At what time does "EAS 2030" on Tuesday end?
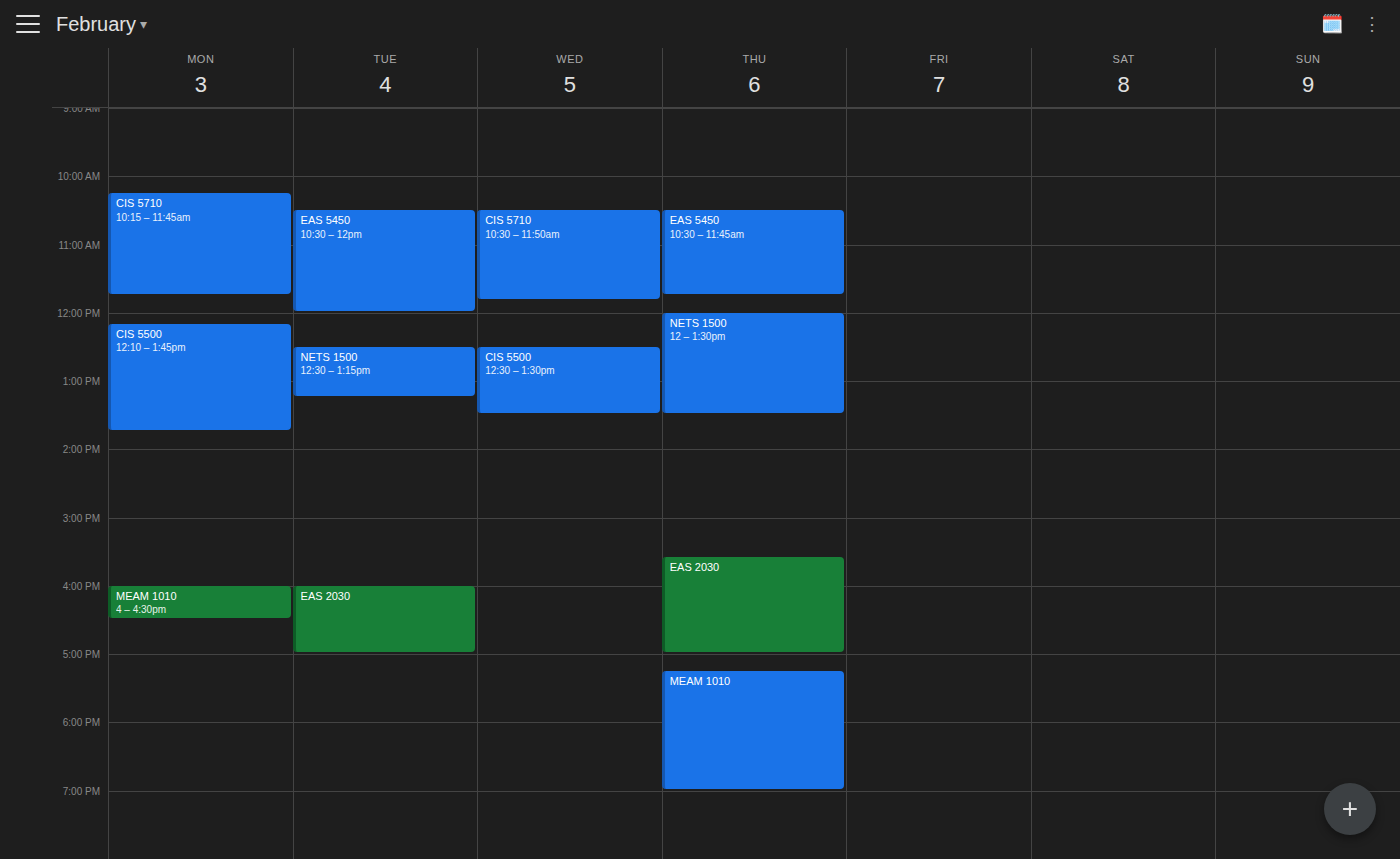
5:00 PM